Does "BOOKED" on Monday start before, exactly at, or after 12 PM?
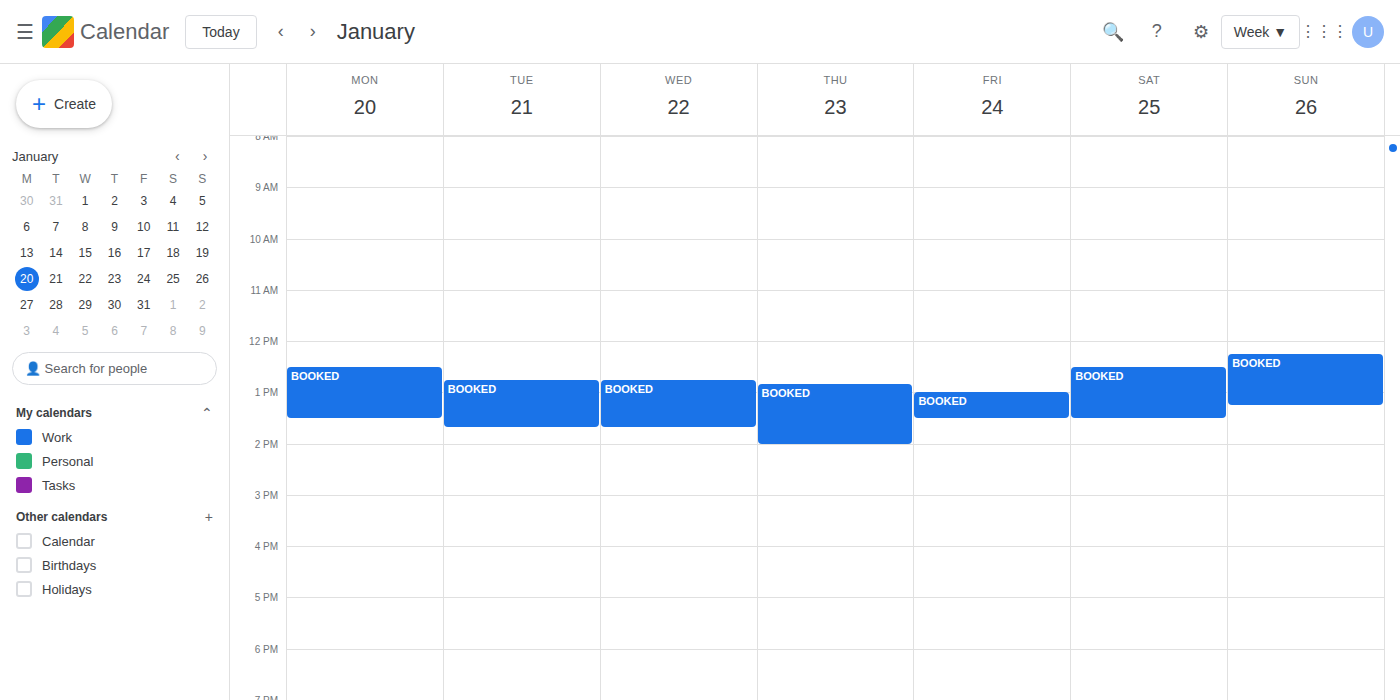
12:30 PM -- after 12 PM, 30 minutes below the 12 PM line.